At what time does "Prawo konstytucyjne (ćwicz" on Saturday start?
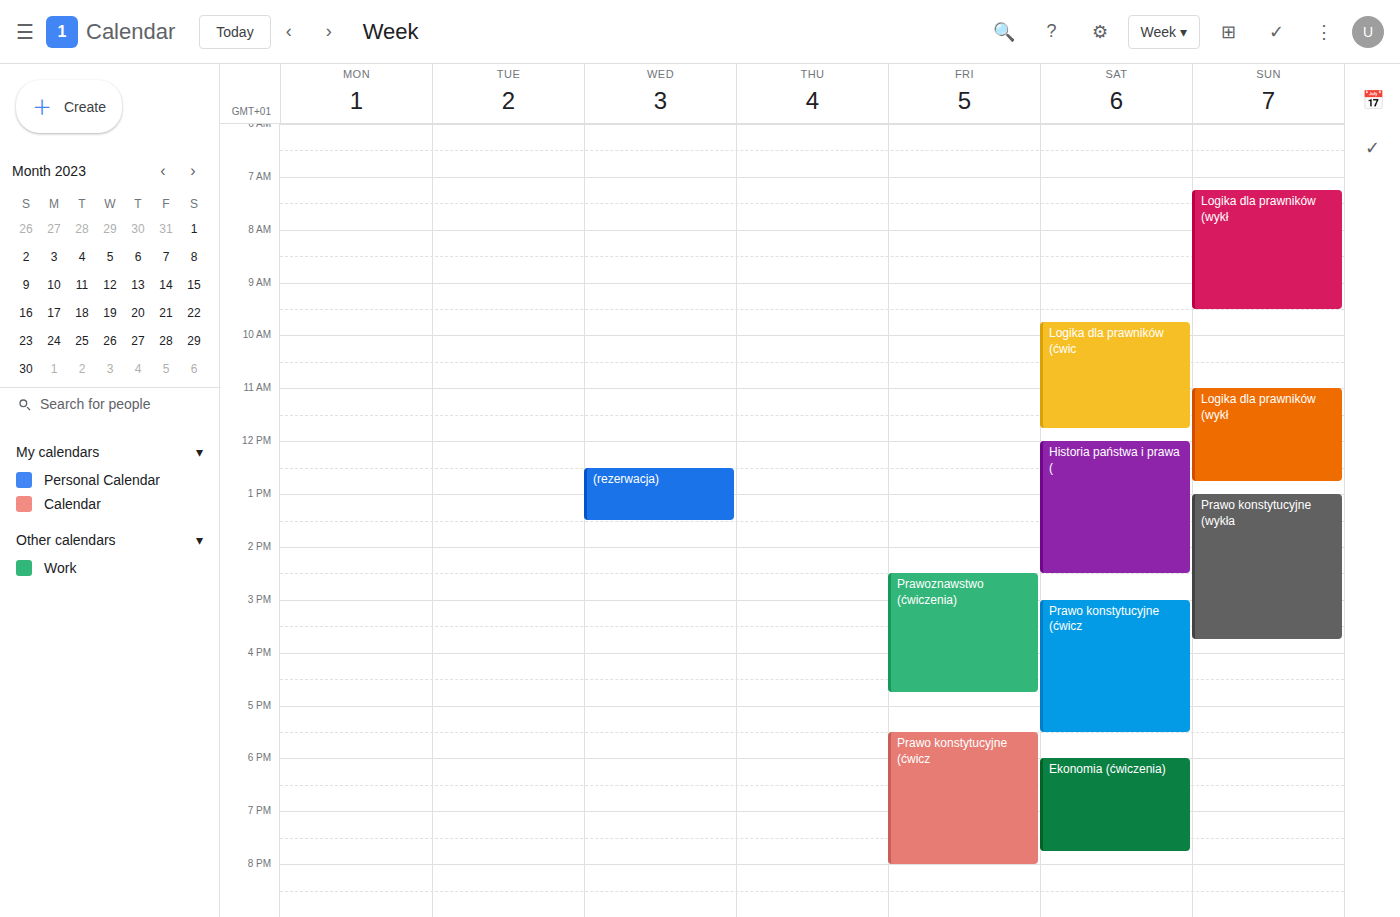
15:00